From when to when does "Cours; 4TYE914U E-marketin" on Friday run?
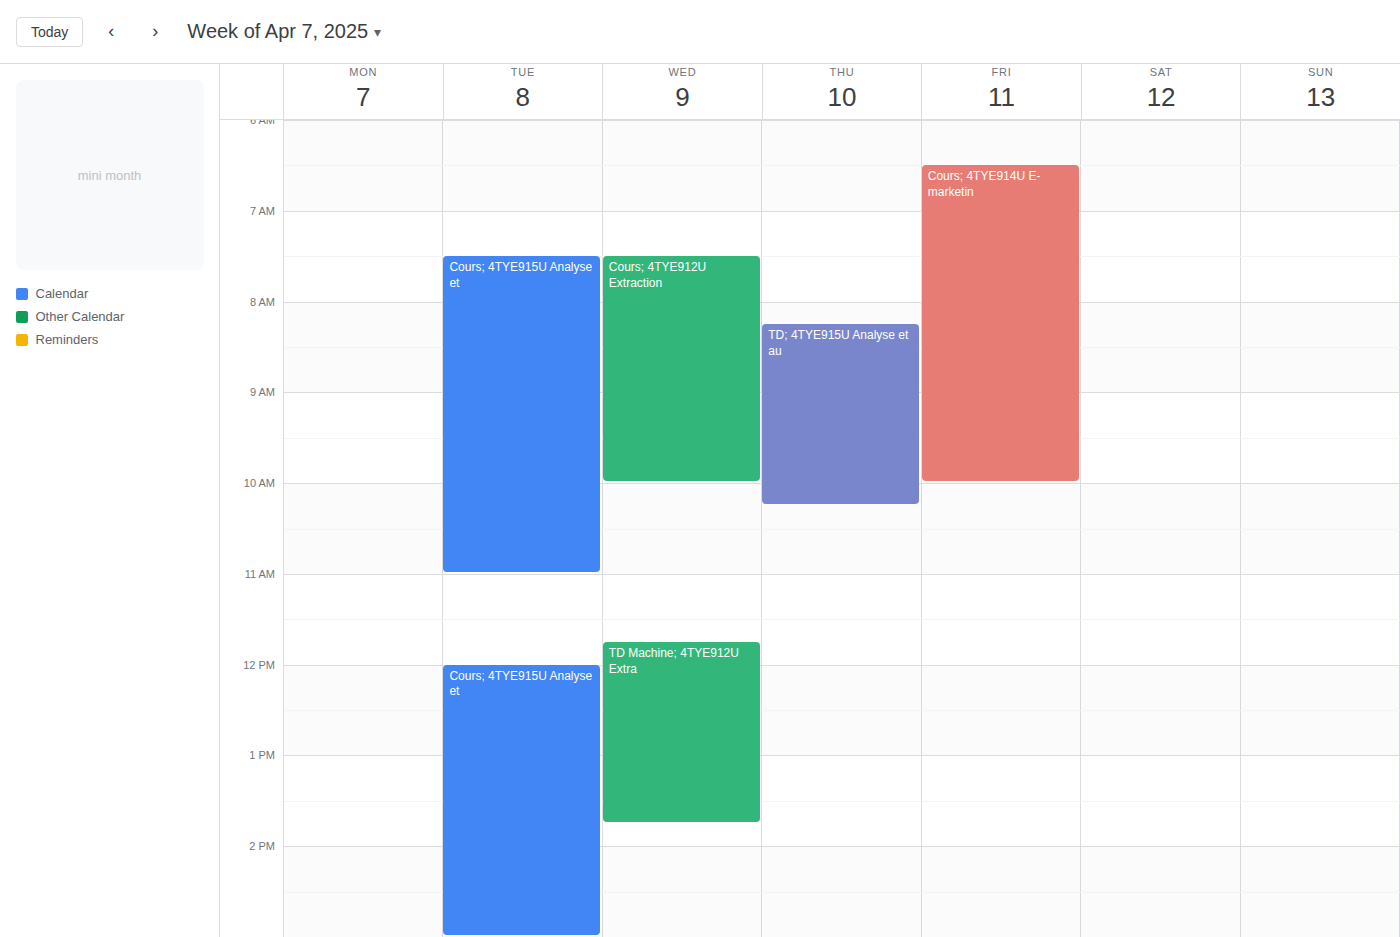
06:30 to 10:00